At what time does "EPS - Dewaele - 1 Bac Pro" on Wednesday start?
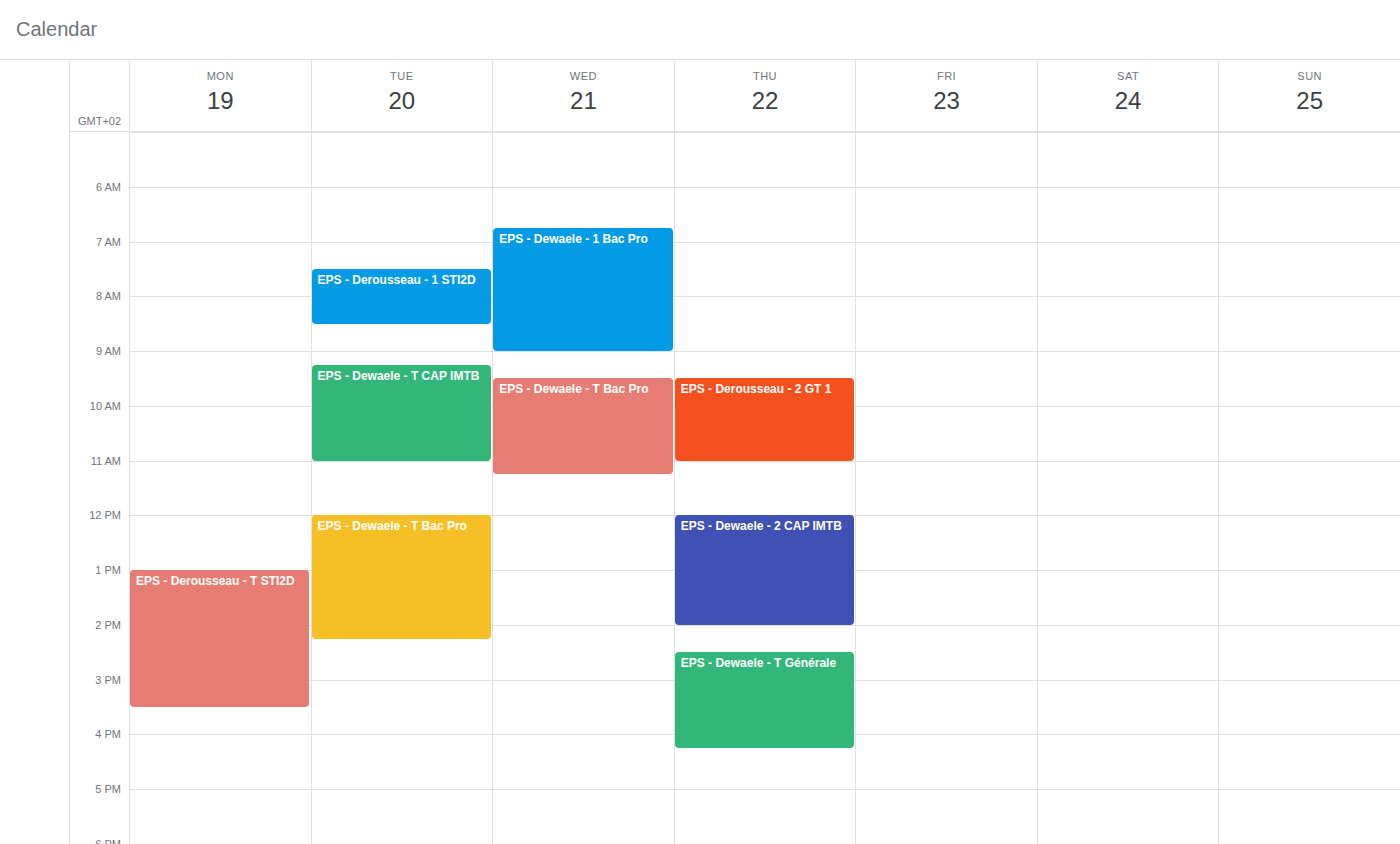
6:45 AM